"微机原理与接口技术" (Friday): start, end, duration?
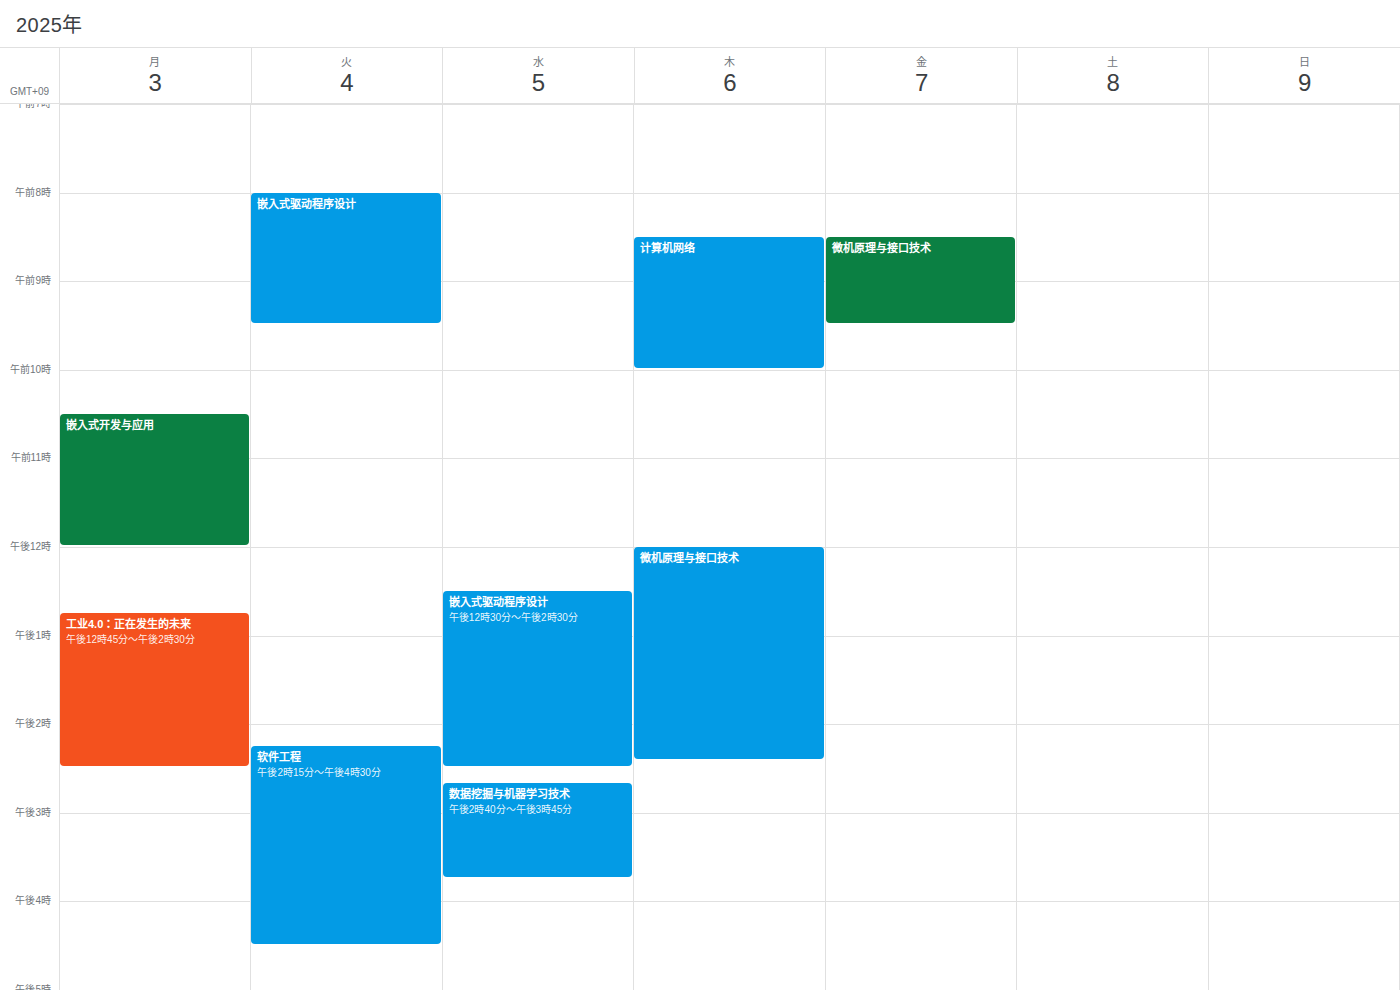
8:30 AM to 9:30 AM, 1 hour